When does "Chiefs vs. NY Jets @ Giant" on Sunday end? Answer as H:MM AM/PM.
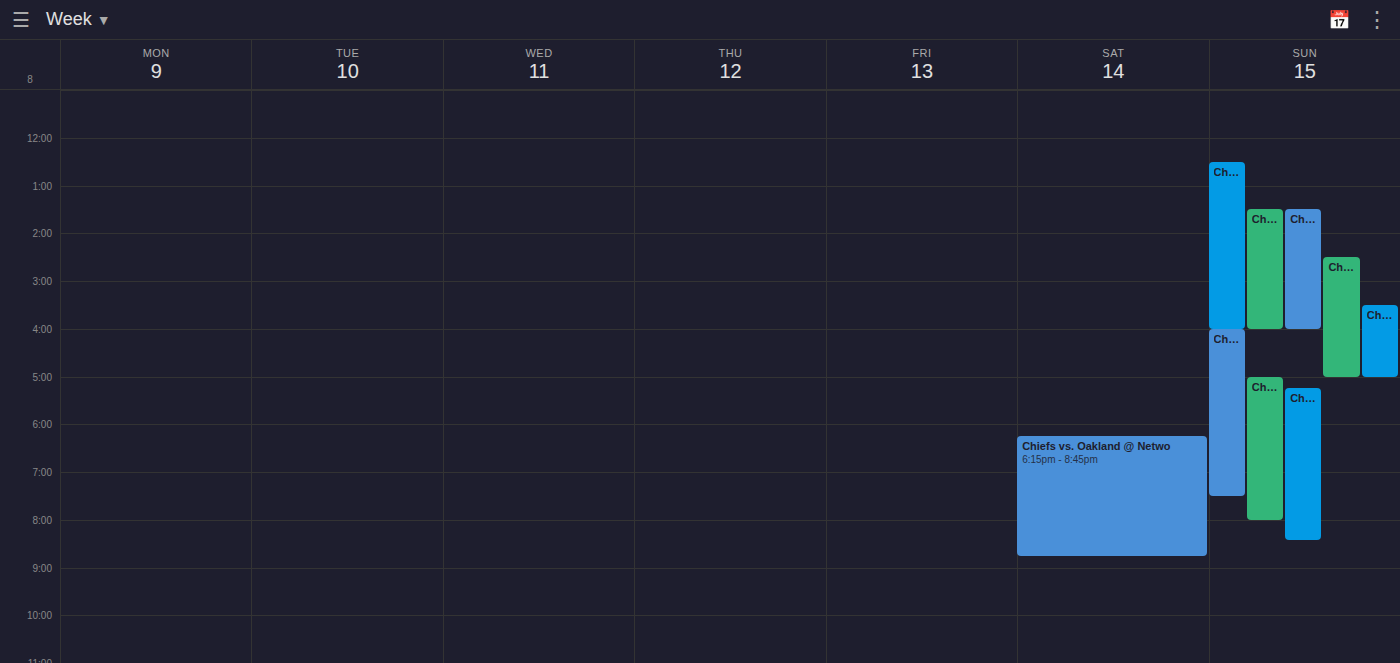
7:30 PM